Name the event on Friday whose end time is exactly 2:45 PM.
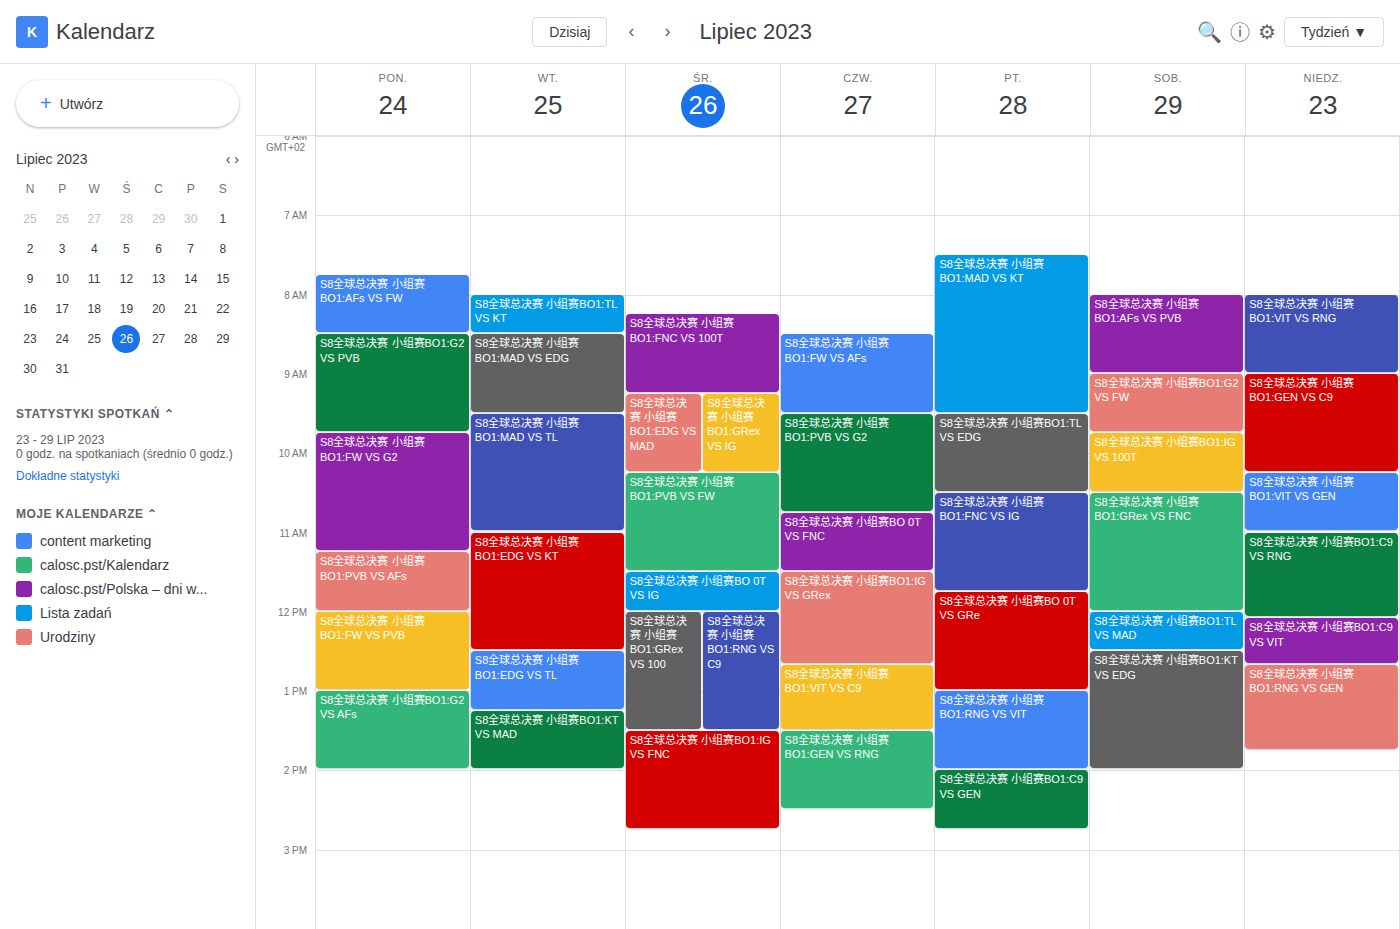
"S8全球总决赛 小组赛BO1:C9 VS GEN"